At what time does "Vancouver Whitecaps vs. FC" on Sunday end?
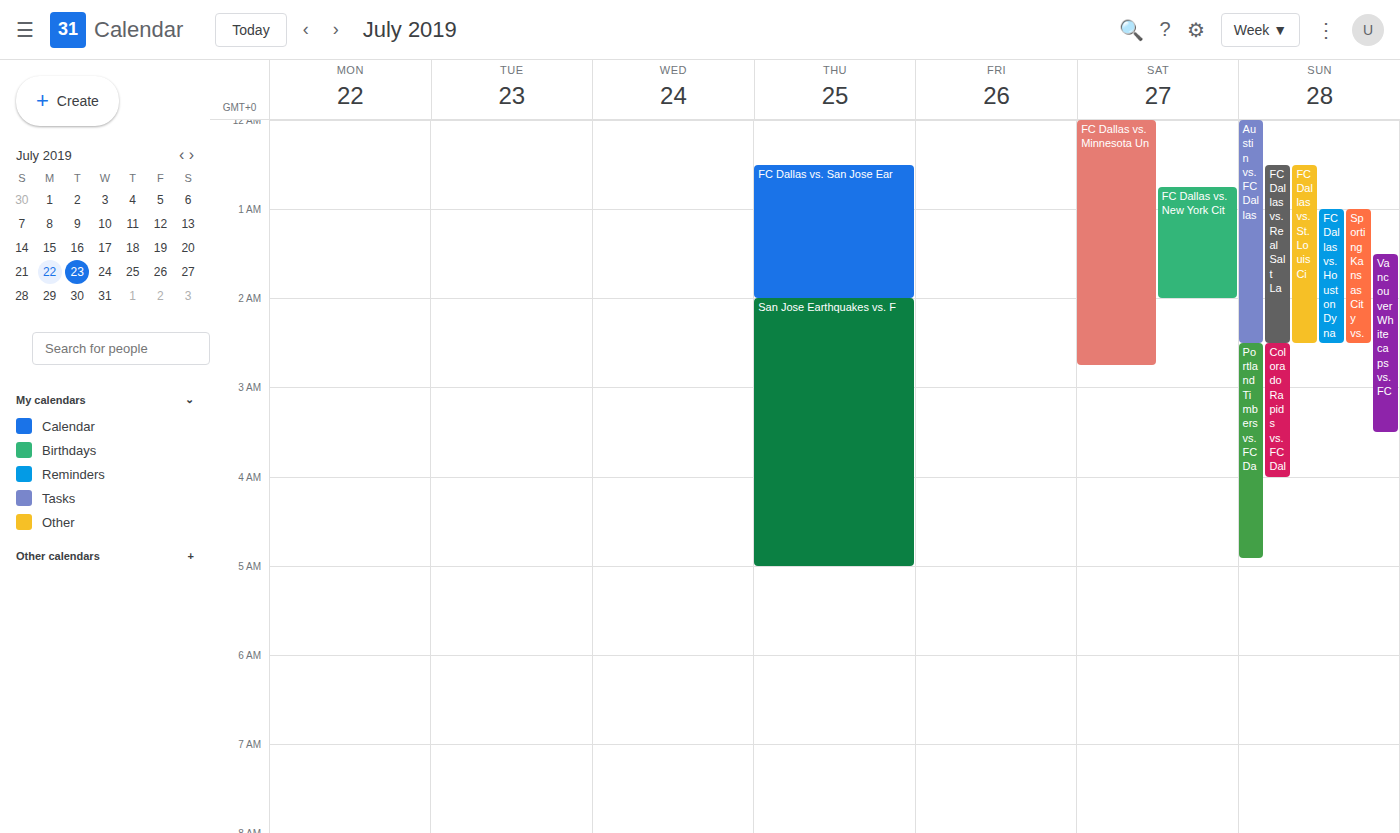
3:30 AM